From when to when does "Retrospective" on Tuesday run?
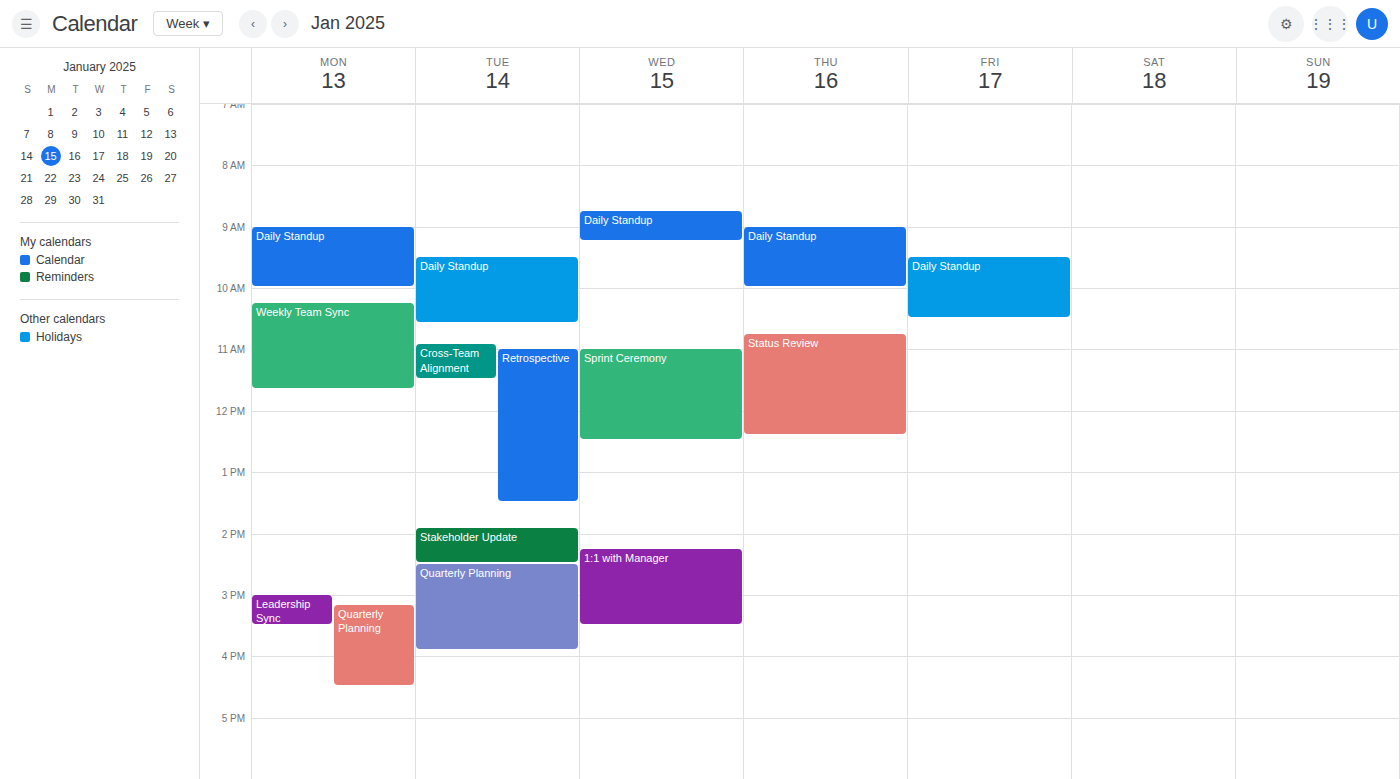
11:00 AM to 1:30 PM